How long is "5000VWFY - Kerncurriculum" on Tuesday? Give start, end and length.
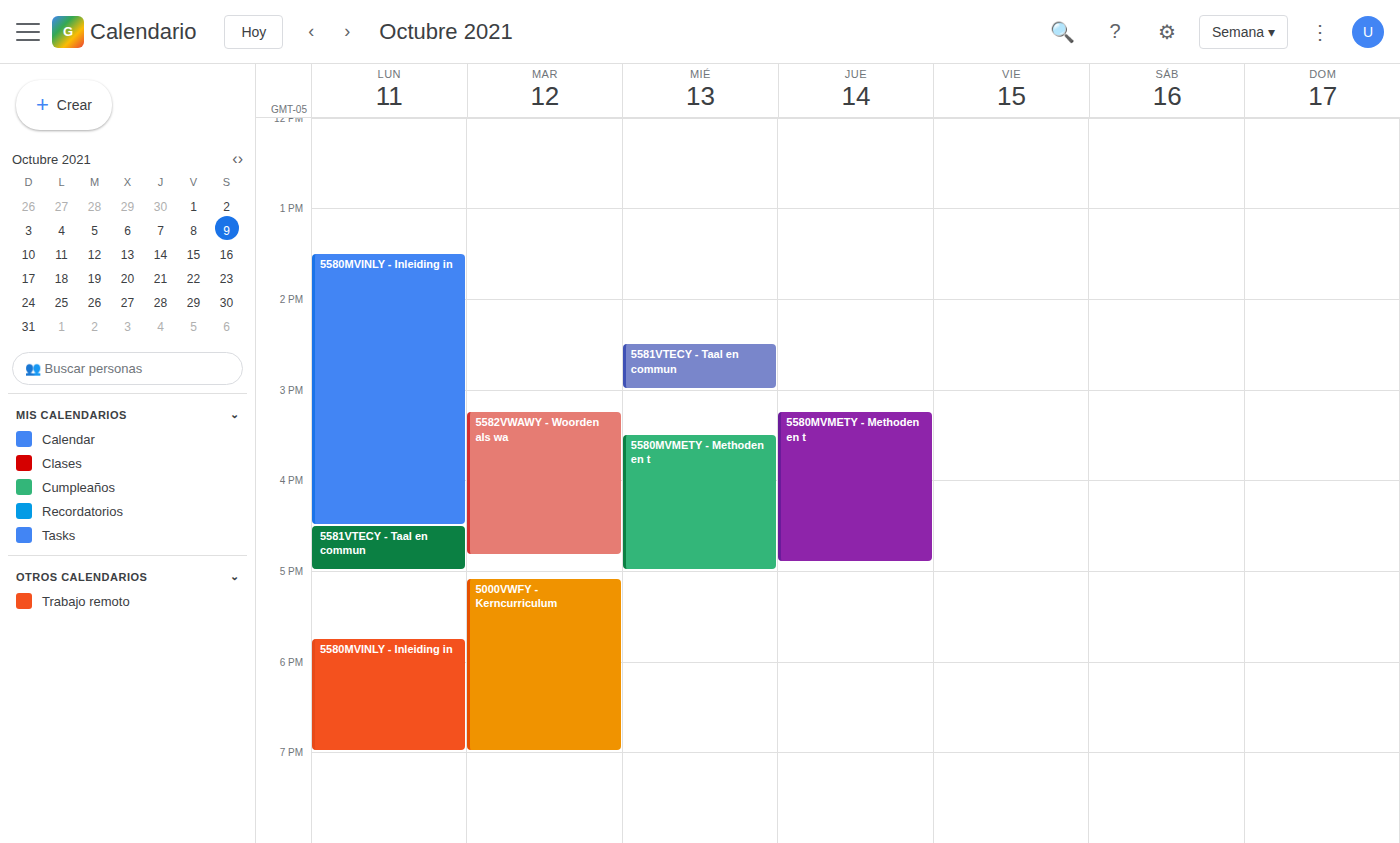
5:05 PM to 7:00 PM, 1 hour 55 minutes